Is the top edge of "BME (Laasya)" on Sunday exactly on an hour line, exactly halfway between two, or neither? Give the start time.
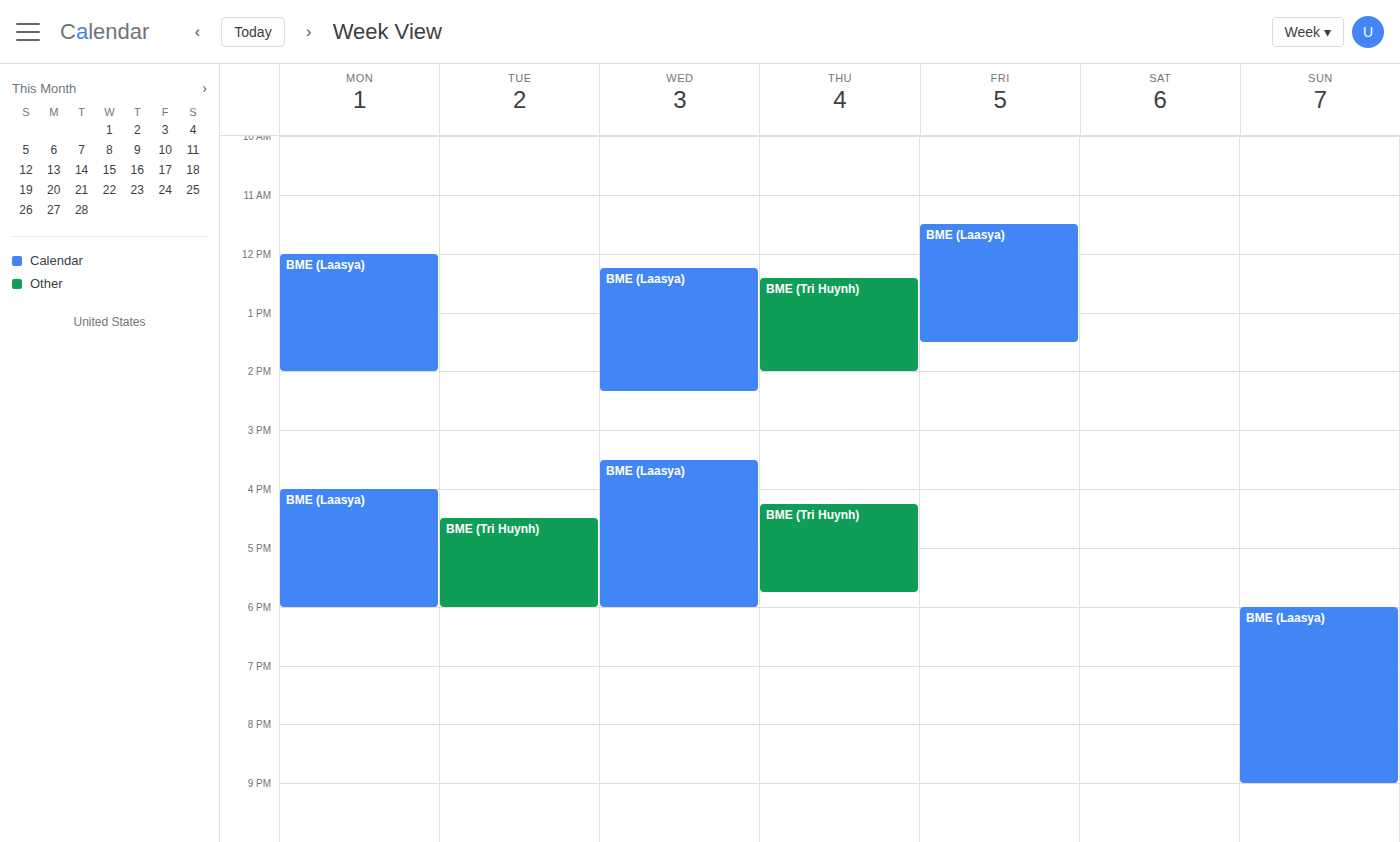
6:00 PM -- exactly on the 6 PM line.